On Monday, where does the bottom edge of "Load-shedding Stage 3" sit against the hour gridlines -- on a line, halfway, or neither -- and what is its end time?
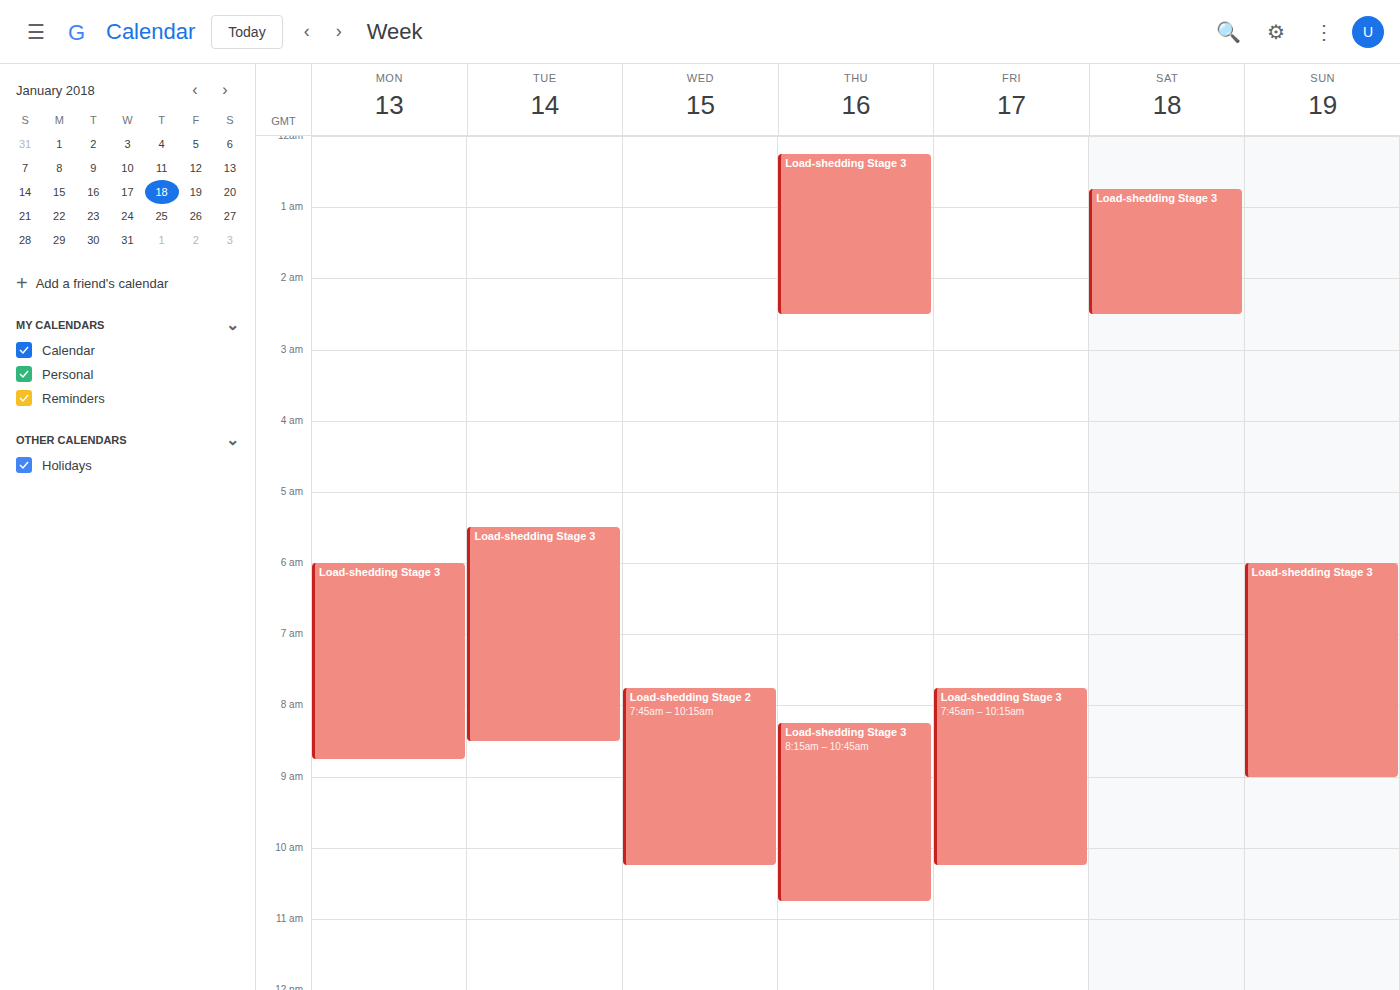
8:45 AM -- neither: three quarters of the way from the 8 AM line to the 9 AM line.